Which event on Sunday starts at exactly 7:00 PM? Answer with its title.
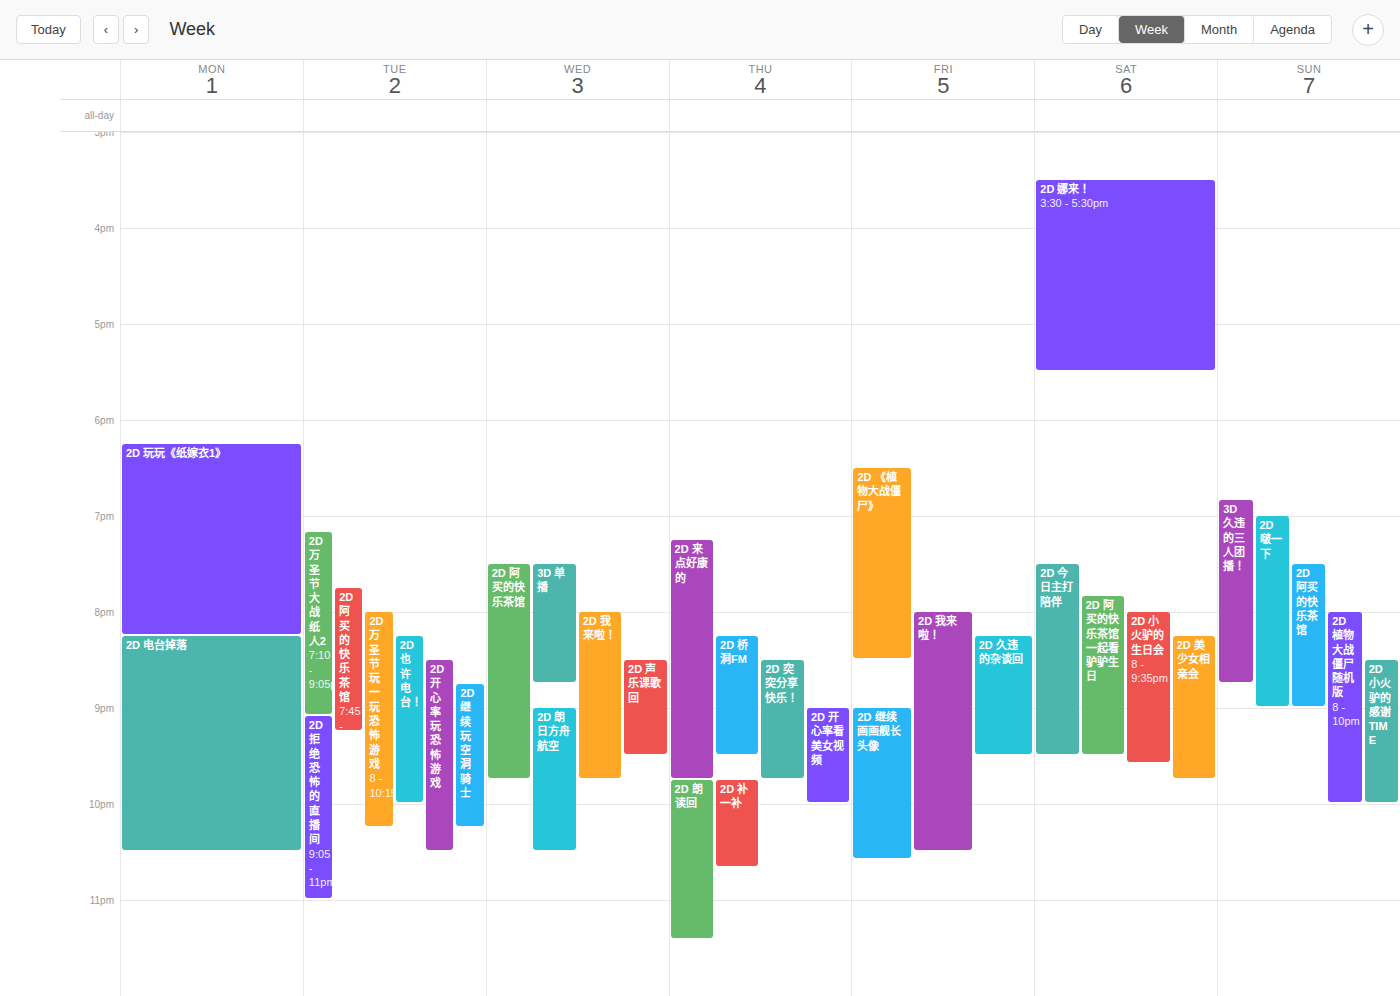
"2D 啵一下"